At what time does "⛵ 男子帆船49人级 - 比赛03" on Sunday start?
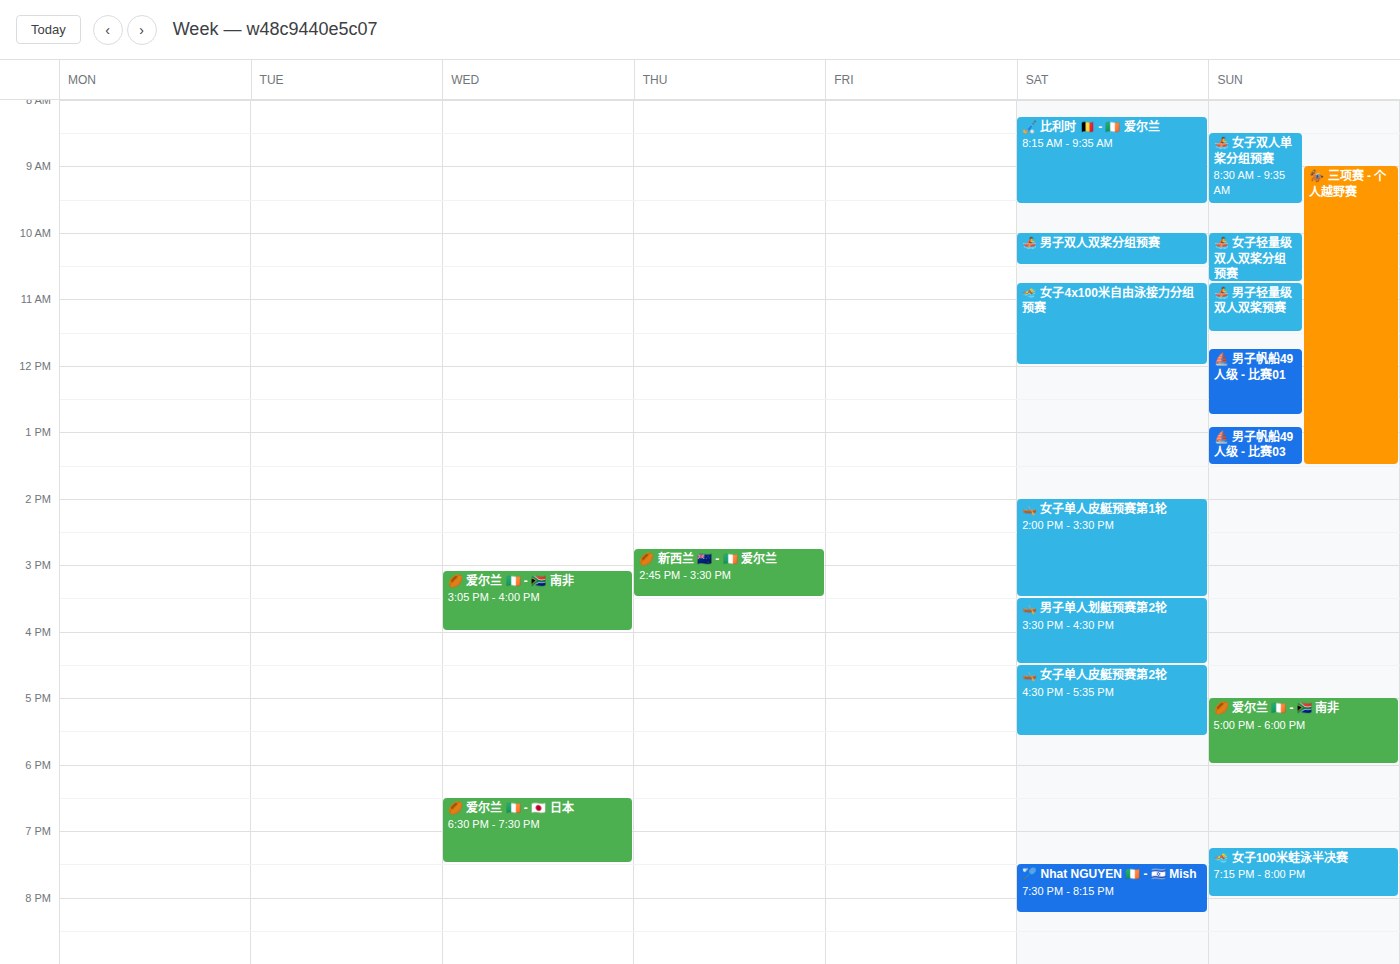
12:55 PM